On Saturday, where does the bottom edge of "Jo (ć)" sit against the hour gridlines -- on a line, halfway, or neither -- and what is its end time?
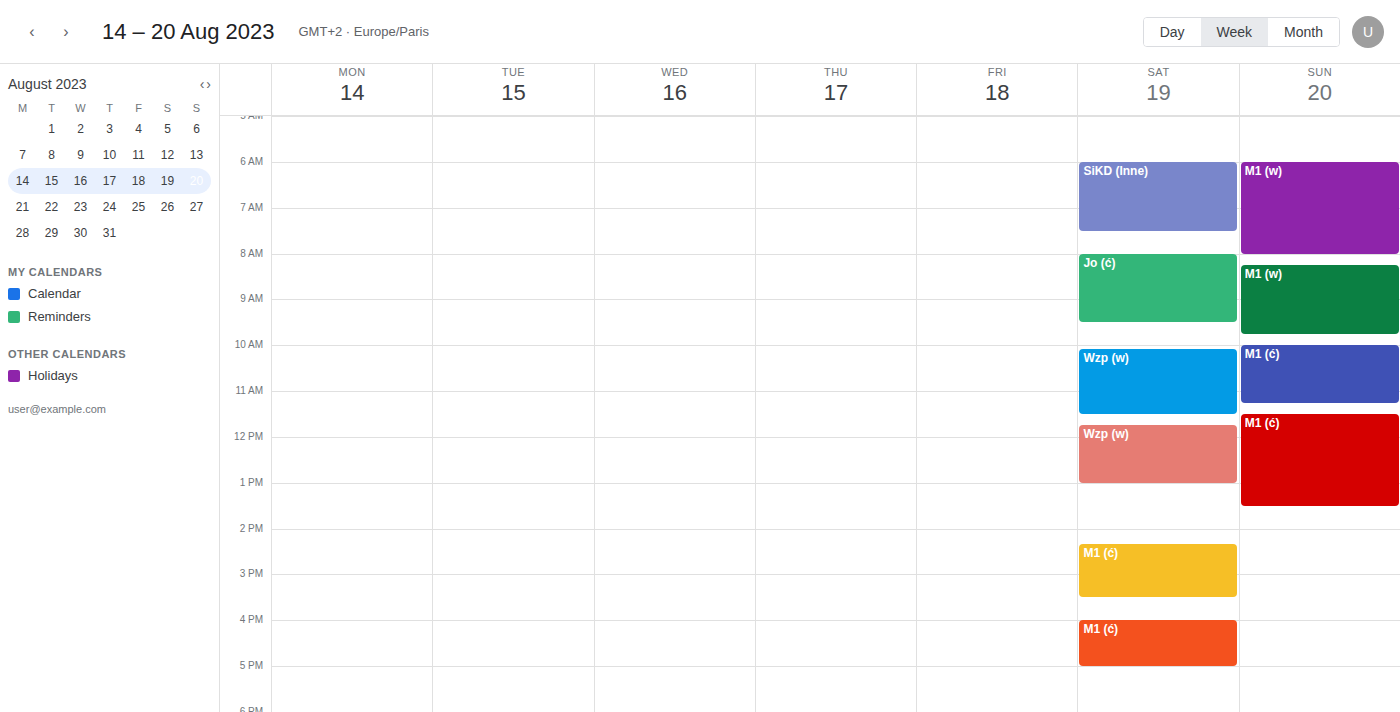
9:30 AM -- halfway between the 9 AM and 10 AM lines.